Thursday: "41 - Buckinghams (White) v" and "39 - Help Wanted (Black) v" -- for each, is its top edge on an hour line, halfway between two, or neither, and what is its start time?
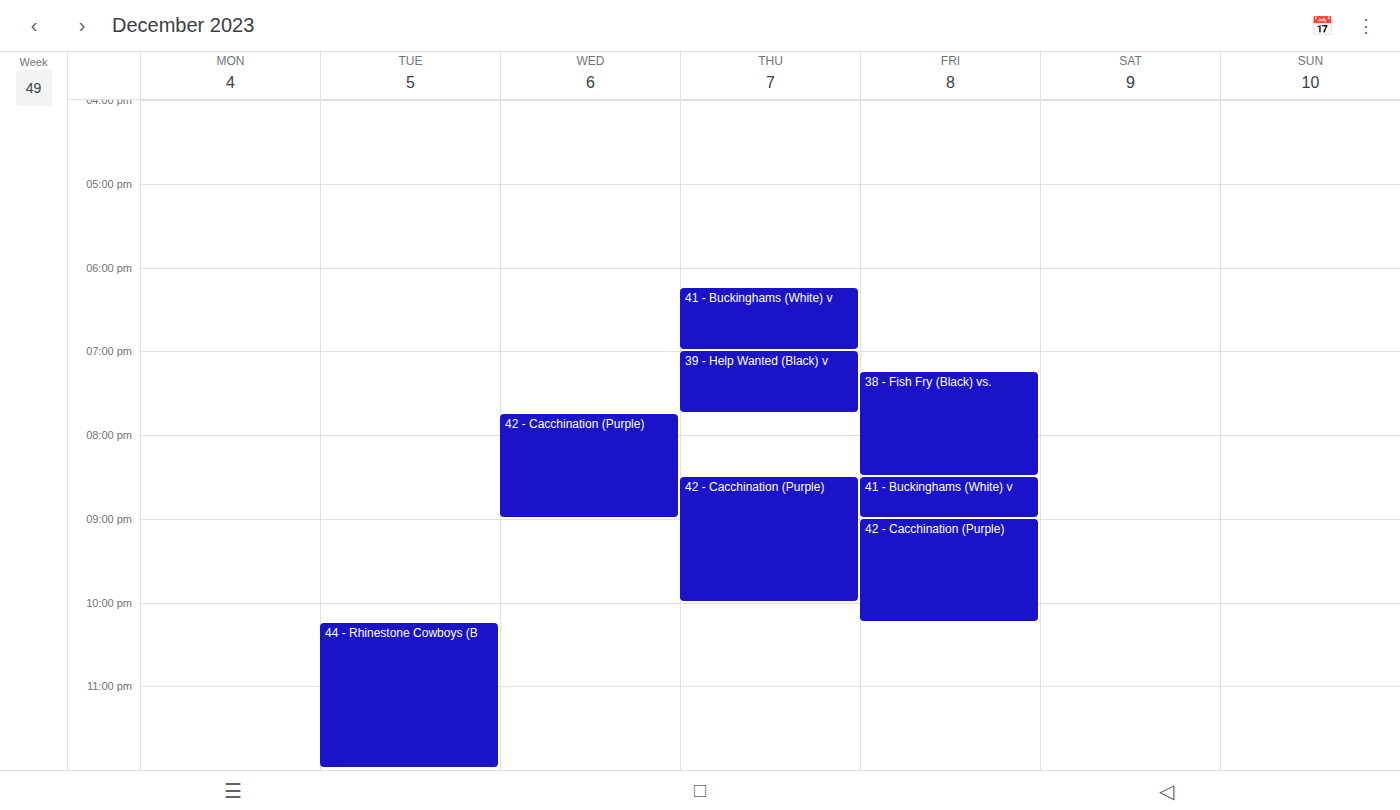
"41 - Buckinghams (White) v": 6:15 PM, neither: a quarter of the way from the 6 PM line to the 7 PM line. "39 - Help Wanted (Black) v": 7:00 PM, exactly on the 7 PM line.